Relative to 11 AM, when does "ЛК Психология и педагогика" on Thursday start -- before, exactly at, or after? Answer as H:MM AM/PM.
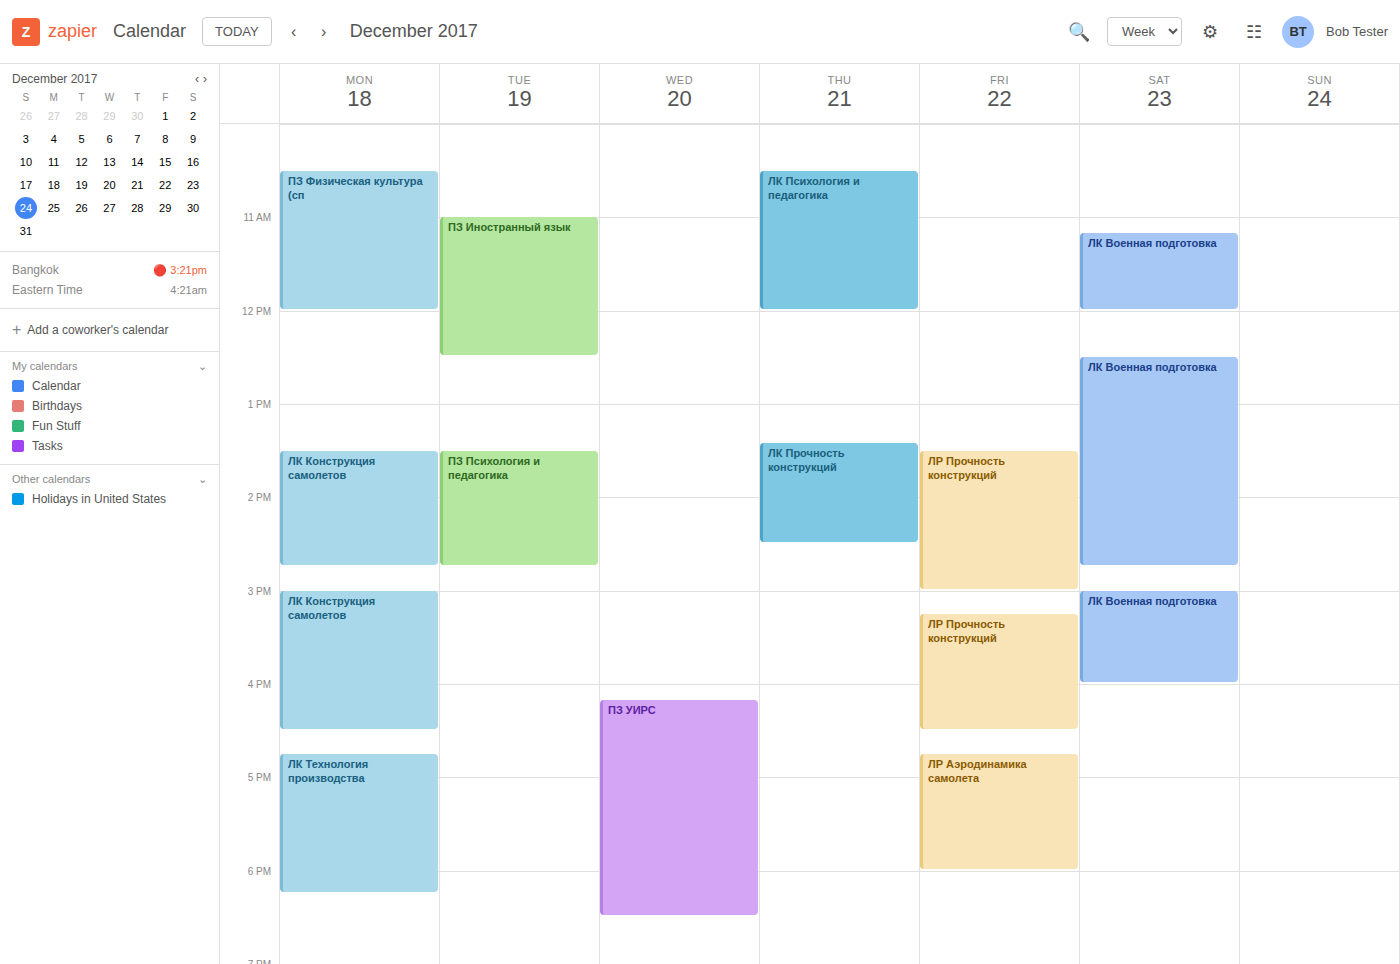
10:30 AM -- before 11 AM, 30 minutes above the 11 AM line.